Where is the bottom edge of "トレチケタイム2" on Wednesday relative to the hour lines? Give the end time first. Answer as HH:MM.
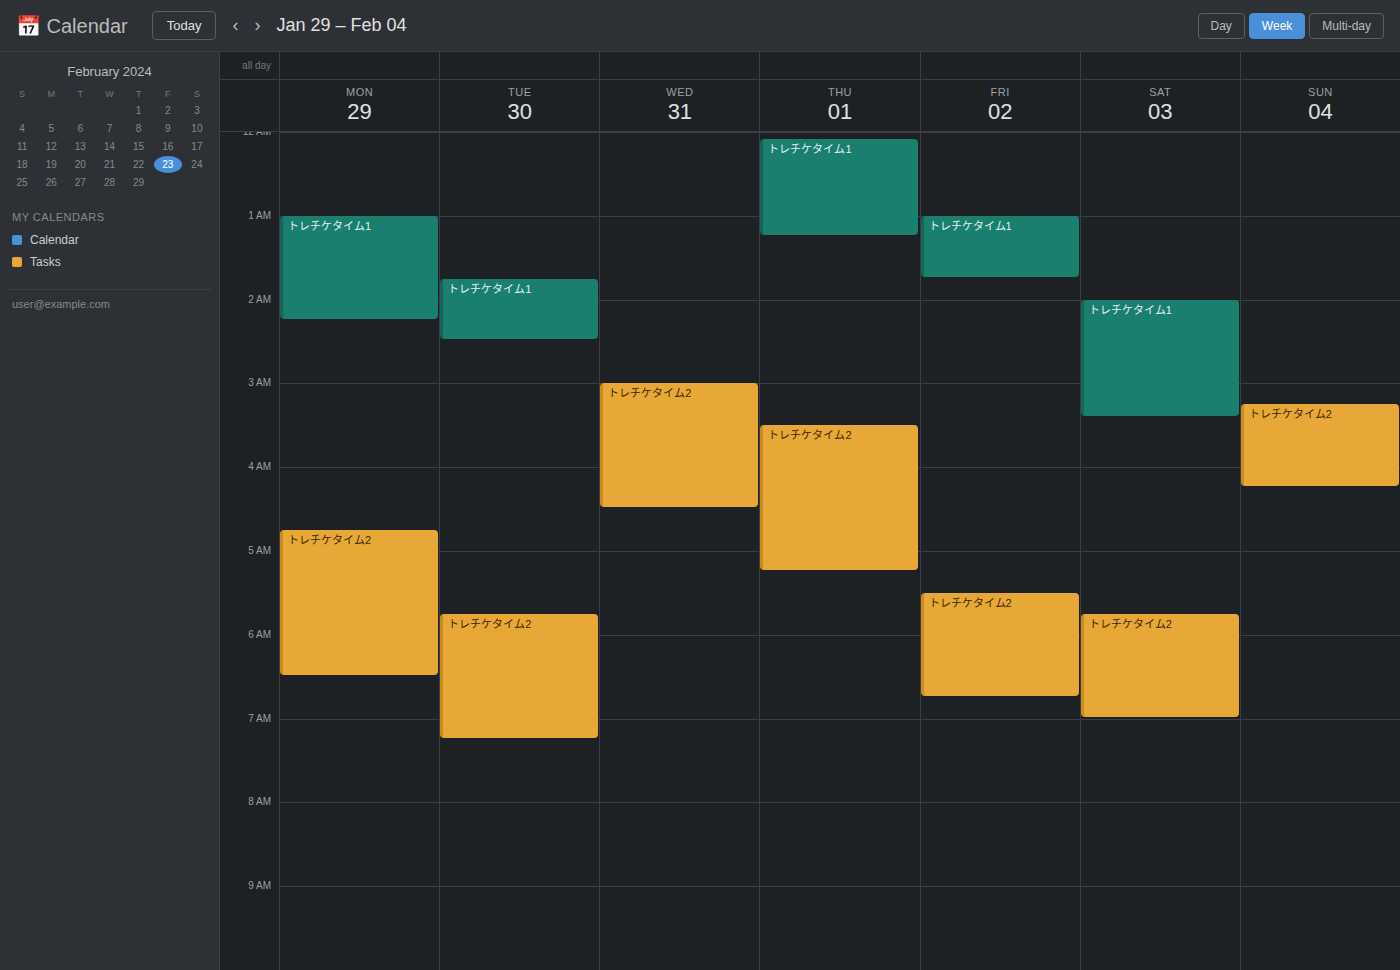
04:30 -- halfway between the 04:00 and 05:00 lines.